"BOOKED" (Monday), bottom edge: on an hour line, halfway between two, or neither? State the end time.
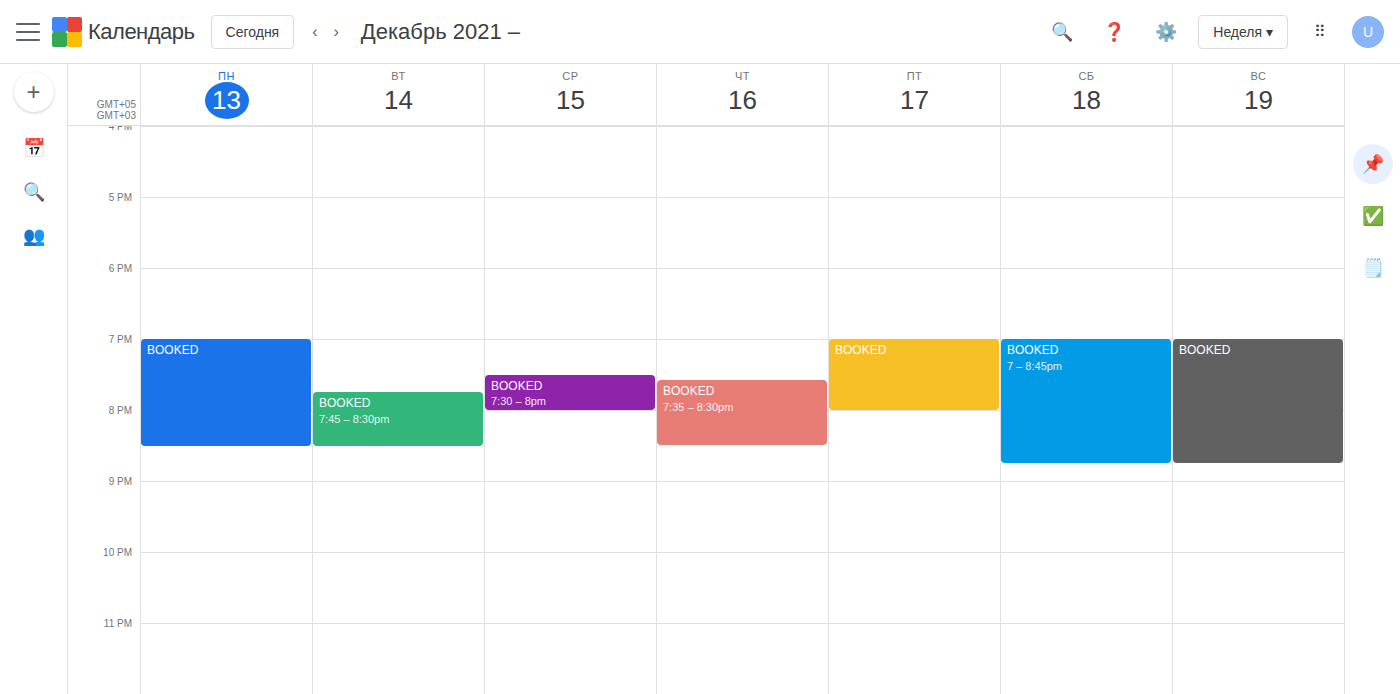
8:30 PM -- halfway between the 8 PM and 9 PM lines.